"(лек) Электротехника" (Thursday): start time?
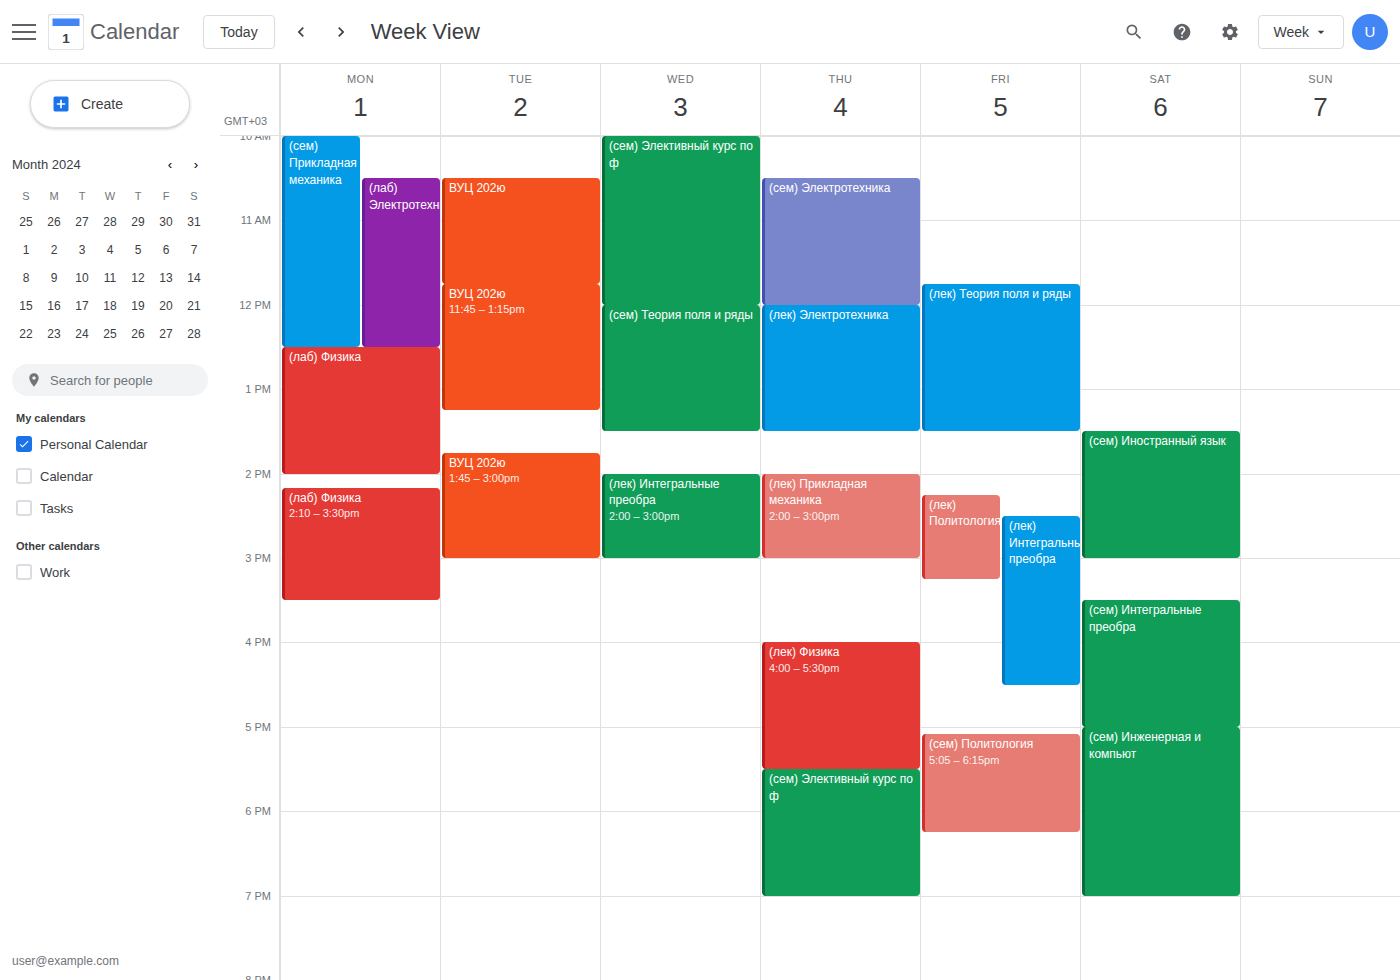
12:00 PM